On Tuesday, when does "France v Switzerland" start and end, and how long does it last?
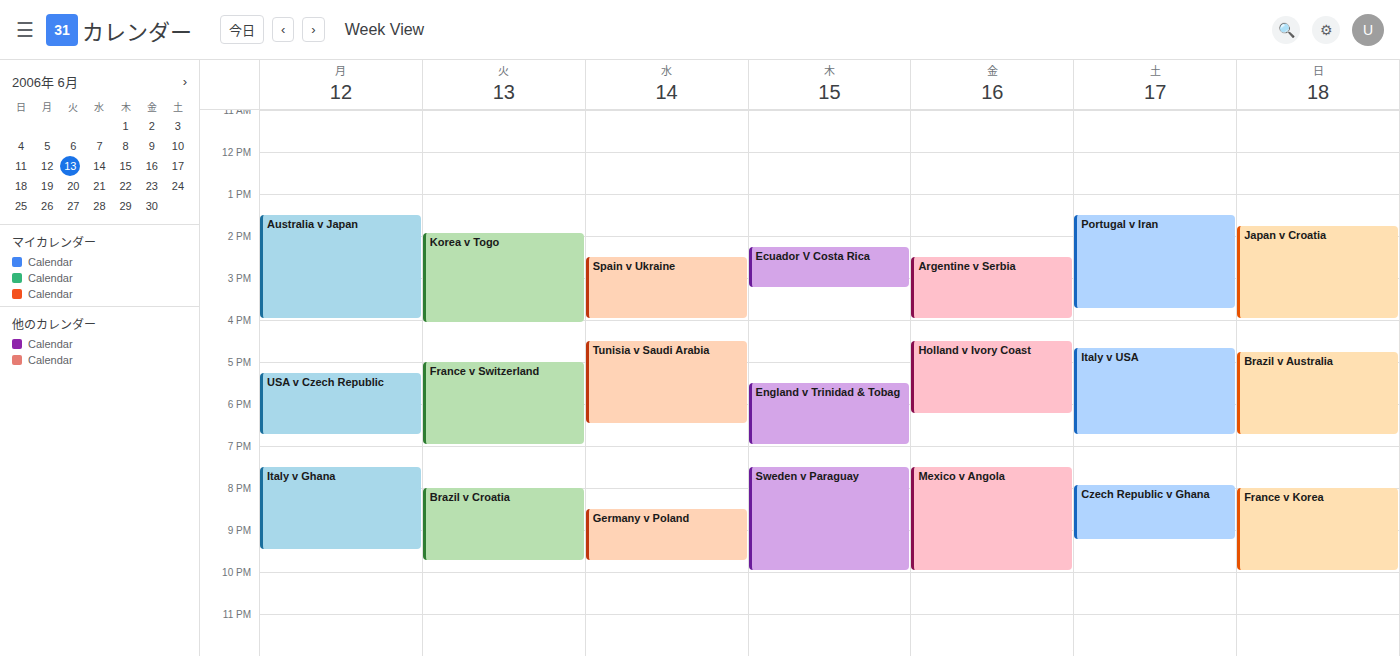
5:00 PM to 7:00 PM, 2 hours